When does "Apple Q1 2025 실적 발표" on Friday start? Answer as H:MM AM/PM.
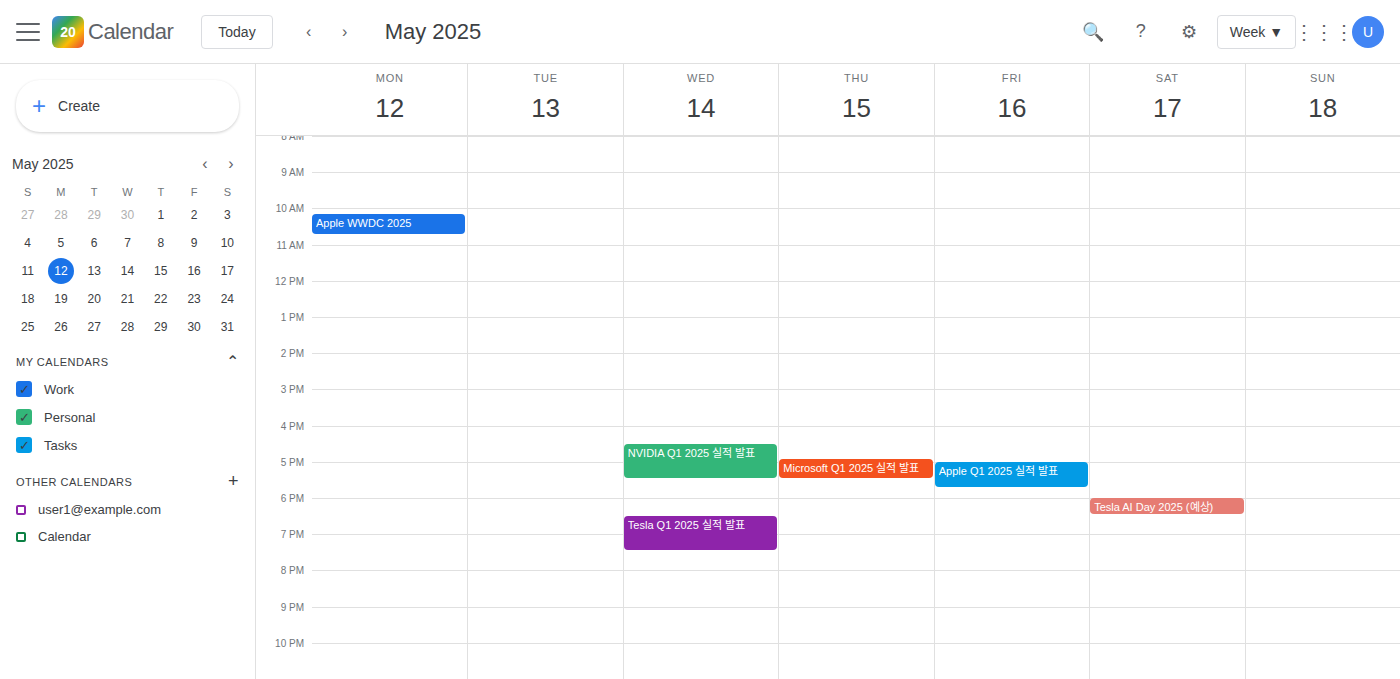
5:00 PM